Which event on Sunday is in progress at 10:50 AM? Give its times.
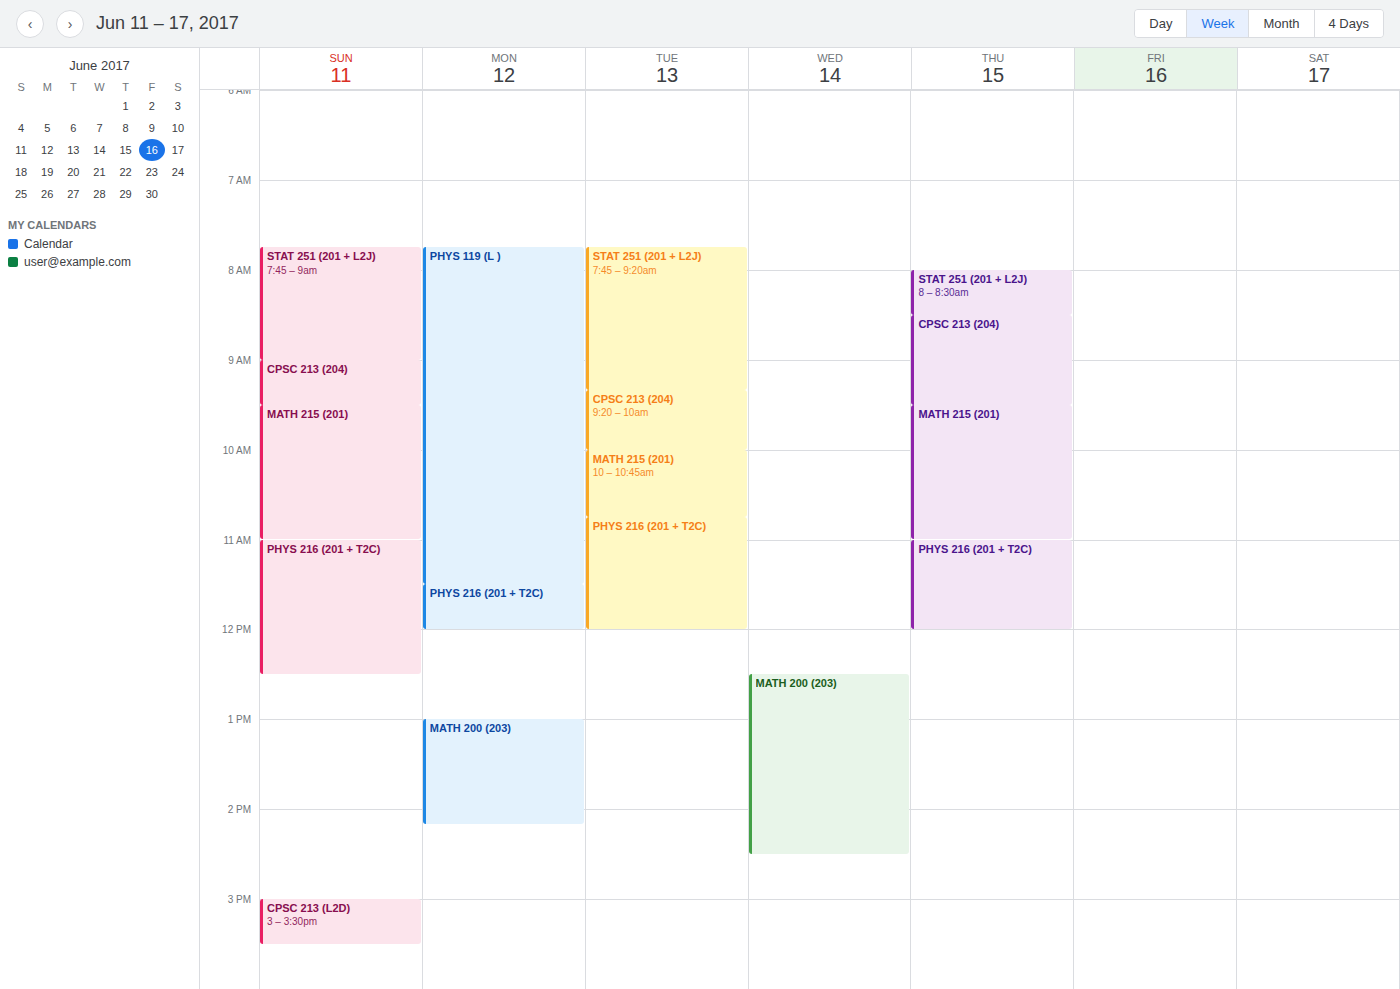
"MATH 215 (201)", 9:30 AM to 11:00 AM